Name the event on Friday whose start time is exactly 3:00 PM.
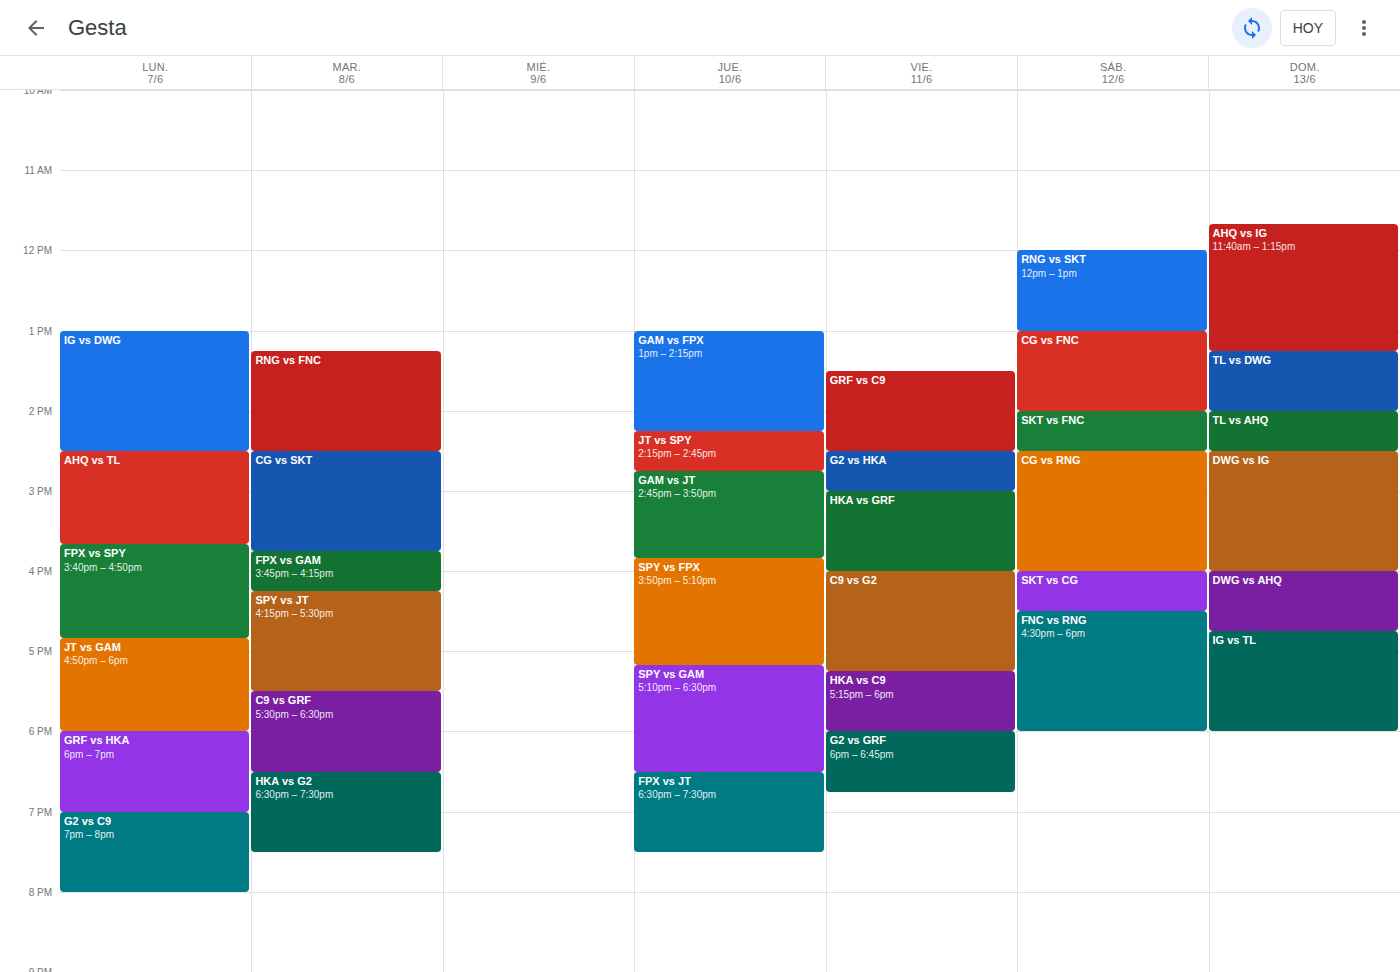
"HKA vs GRF"